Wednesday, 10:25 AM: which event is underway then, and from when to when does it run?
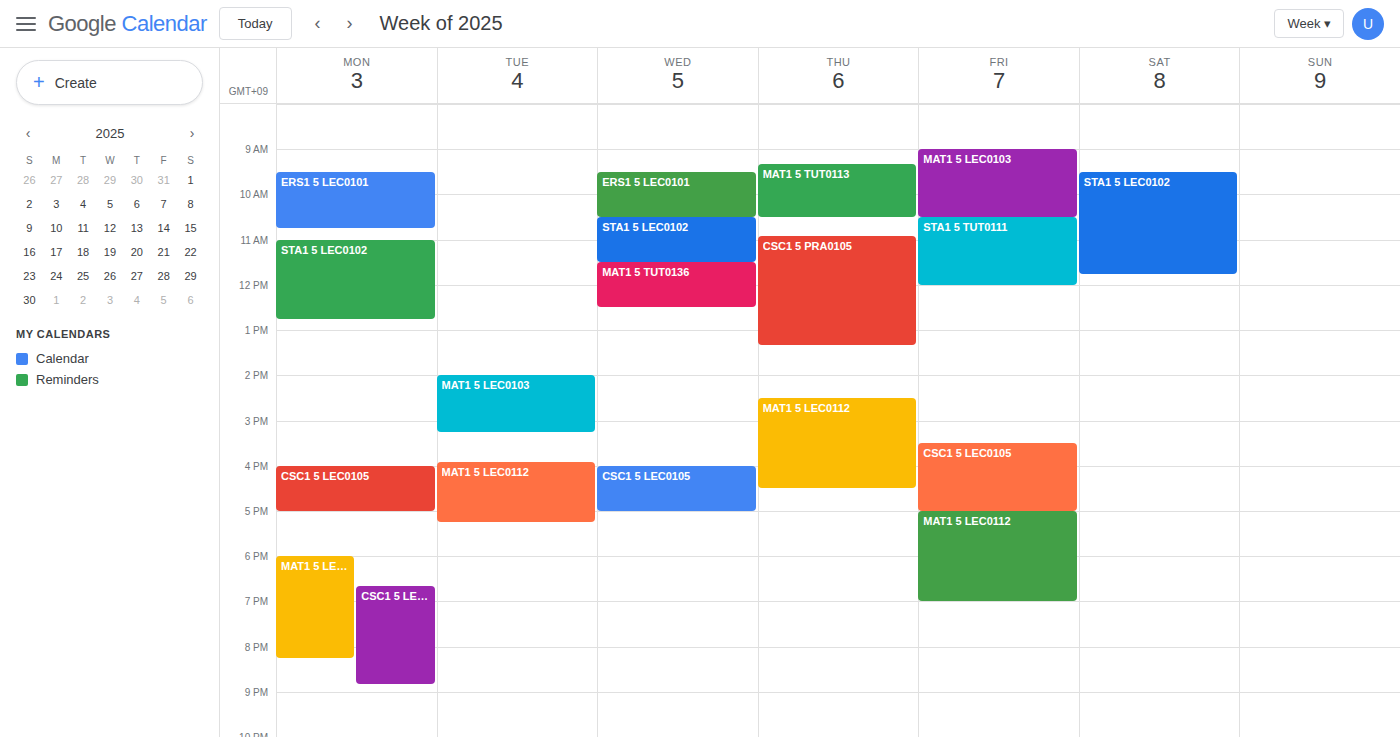
"ERS1 5 LEC0101", 9:30 AM to 10:30 AM